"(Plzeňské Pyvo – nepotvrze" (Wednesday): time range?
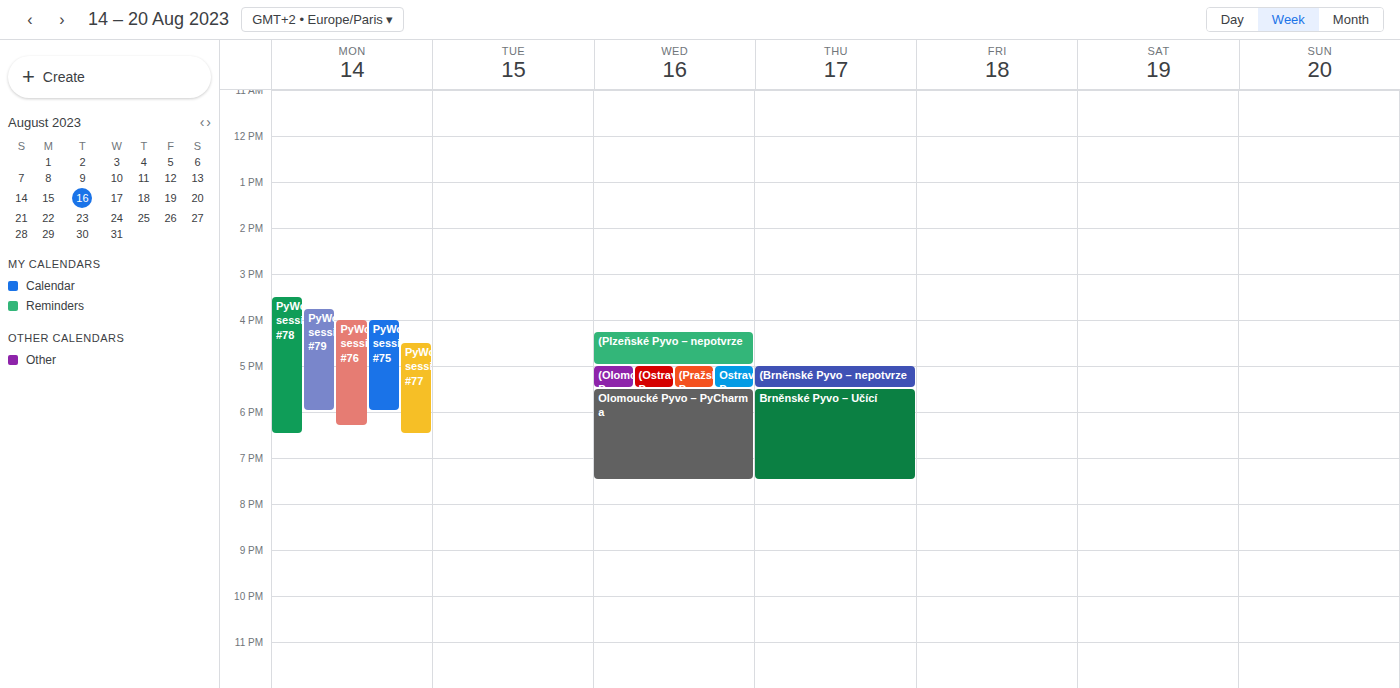
4:15 PM to 5:00 PM